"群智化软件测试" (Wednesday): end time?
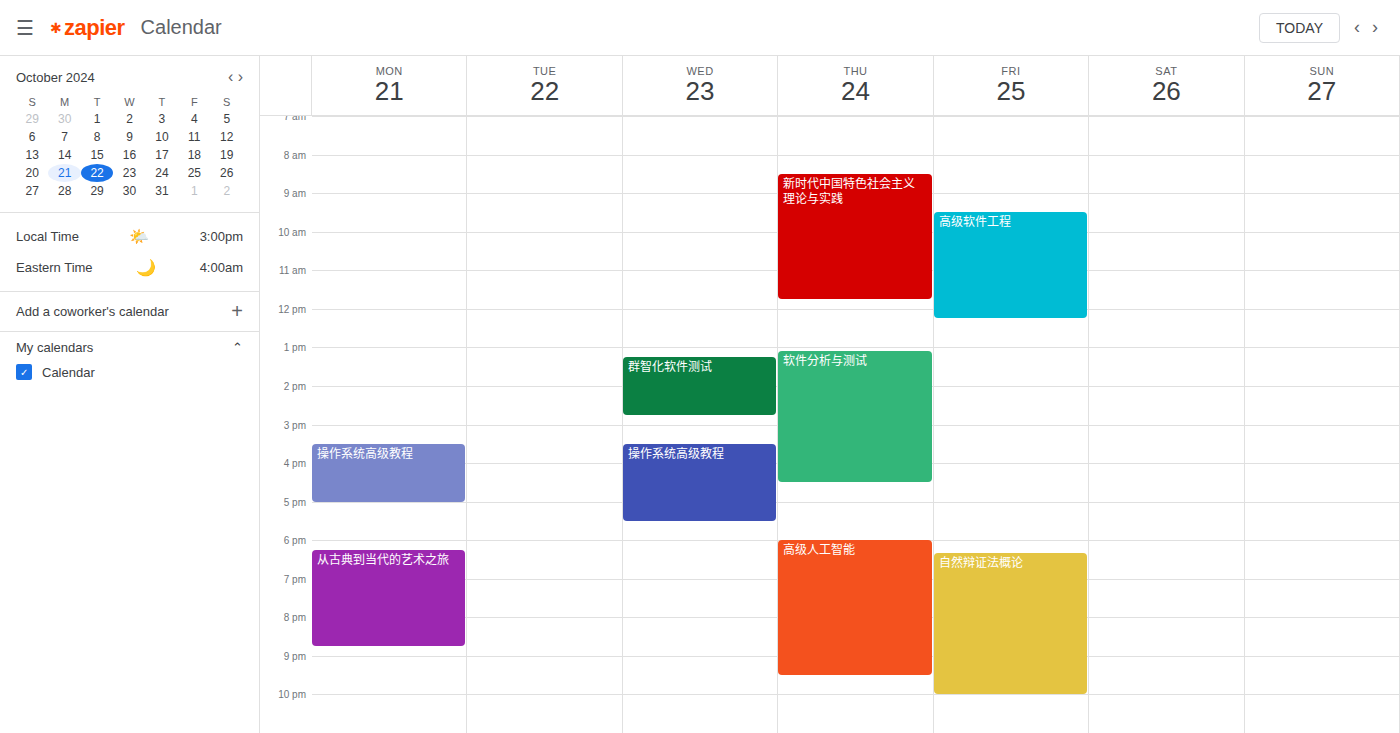
2:45 PM